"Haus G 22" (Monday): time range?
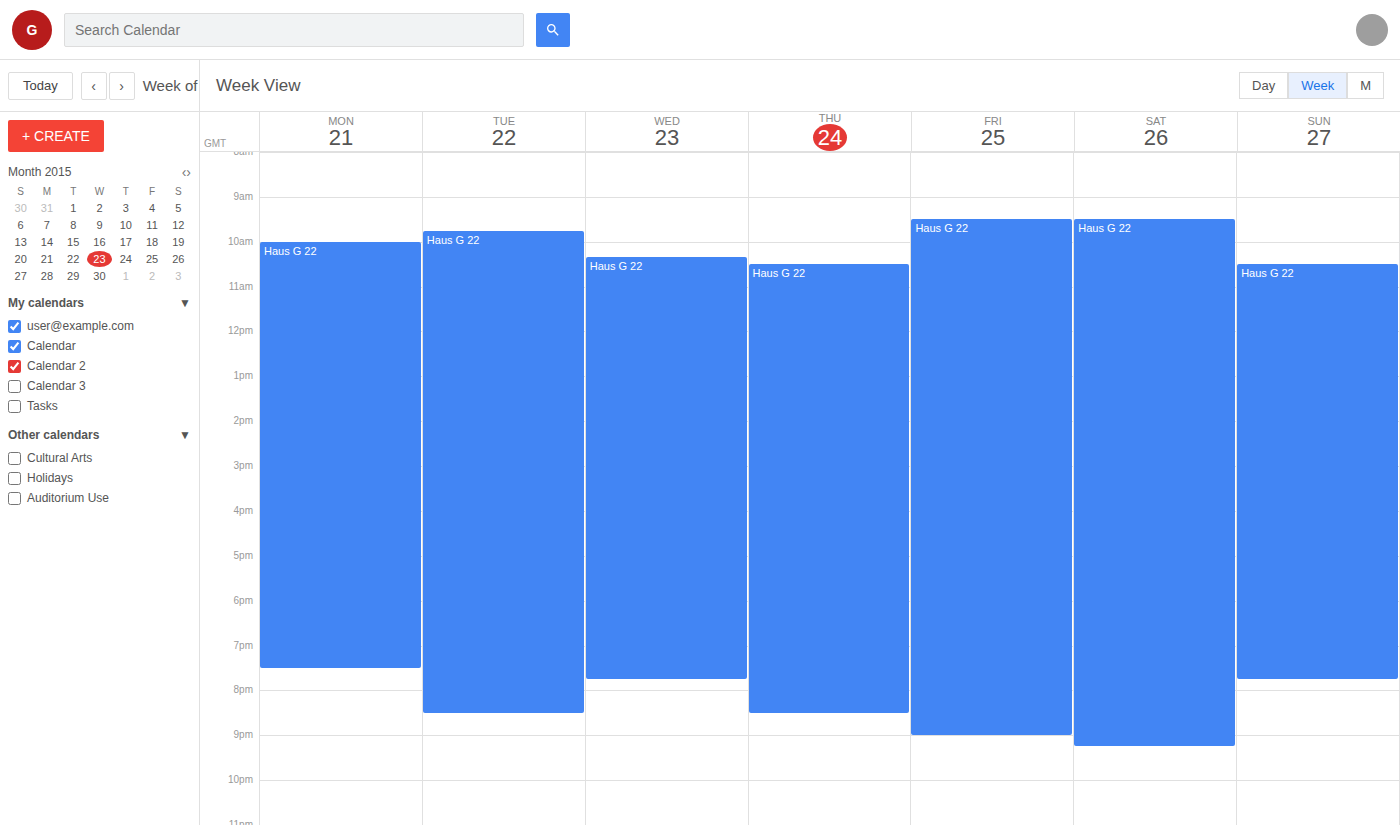
10:00 AM to 7:30 PM